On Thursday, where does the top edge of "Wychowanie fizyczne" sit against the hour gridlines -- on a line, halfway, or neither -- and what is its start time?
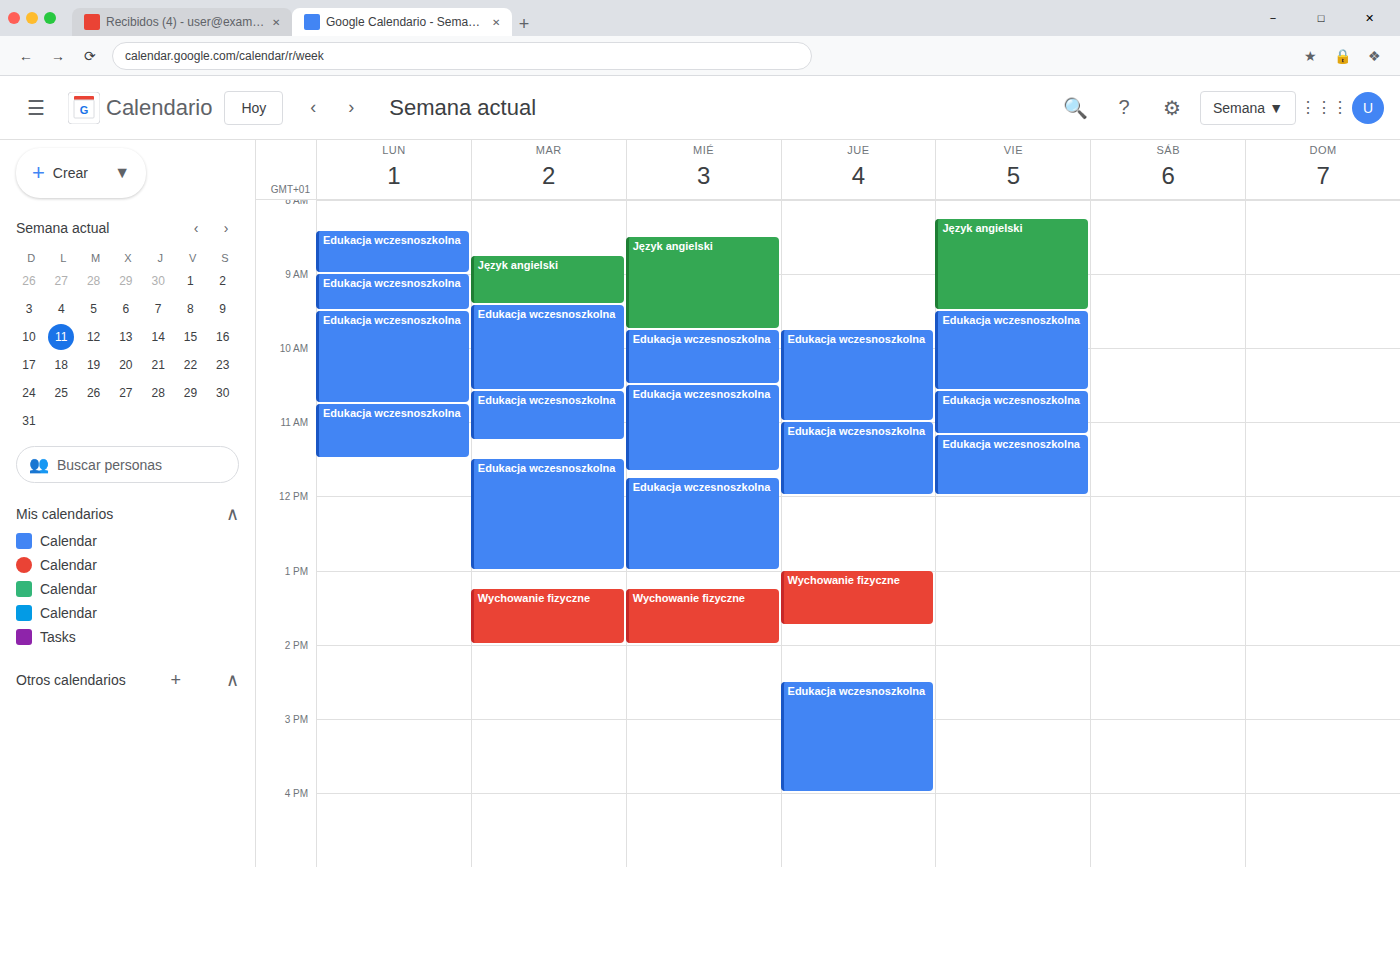
1:00 PM -- exactly on the 1 PM line.